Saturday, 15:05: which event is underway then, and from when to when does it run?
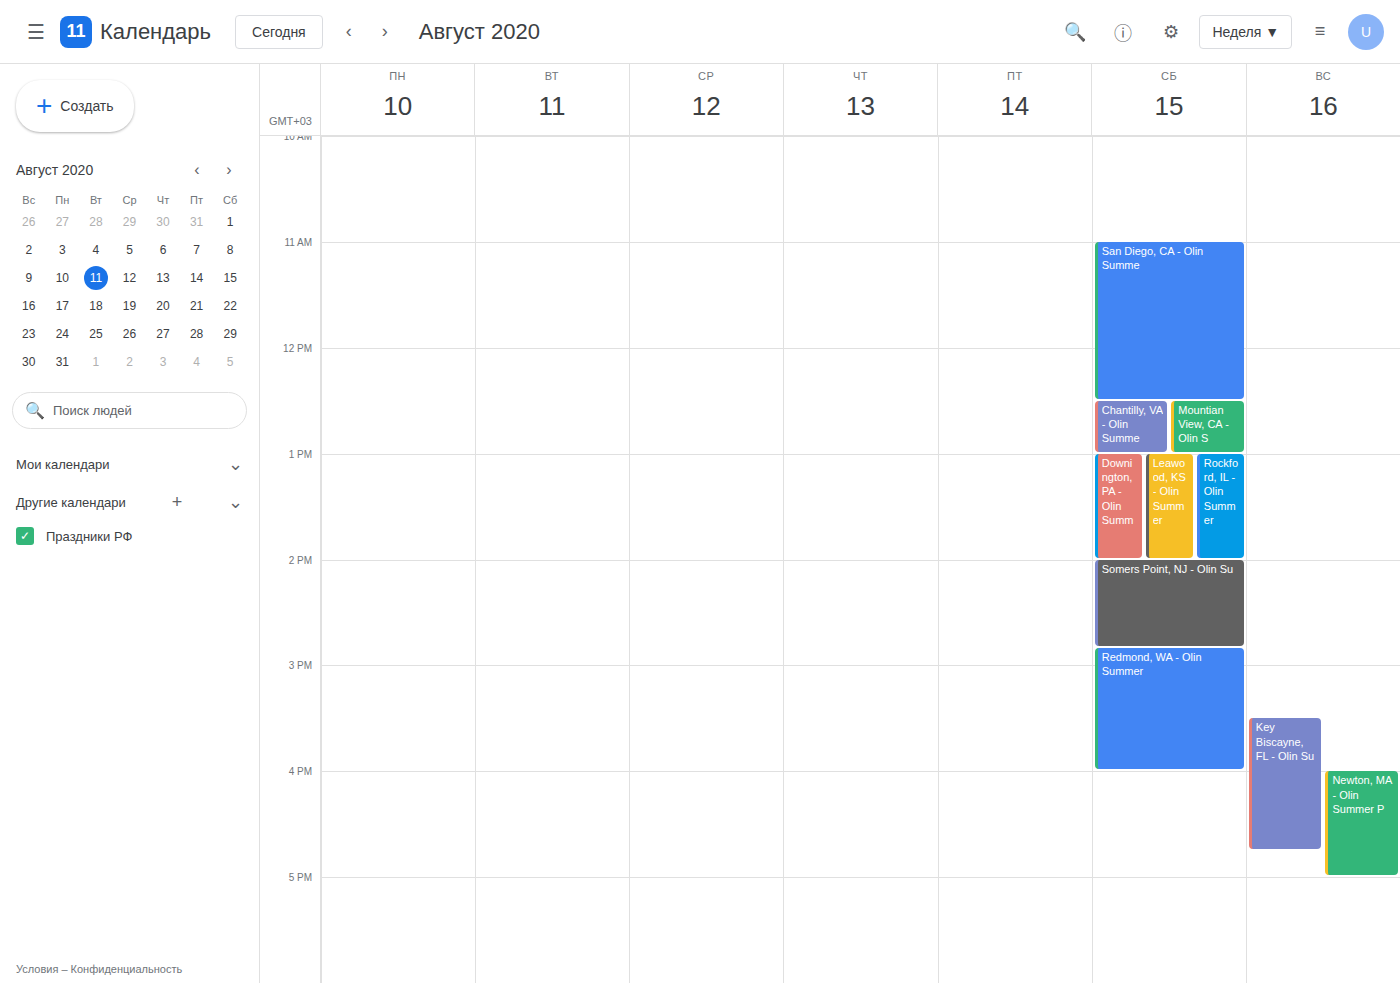
"Redmond, WA - Olin Summer", 14:50 to 16:00